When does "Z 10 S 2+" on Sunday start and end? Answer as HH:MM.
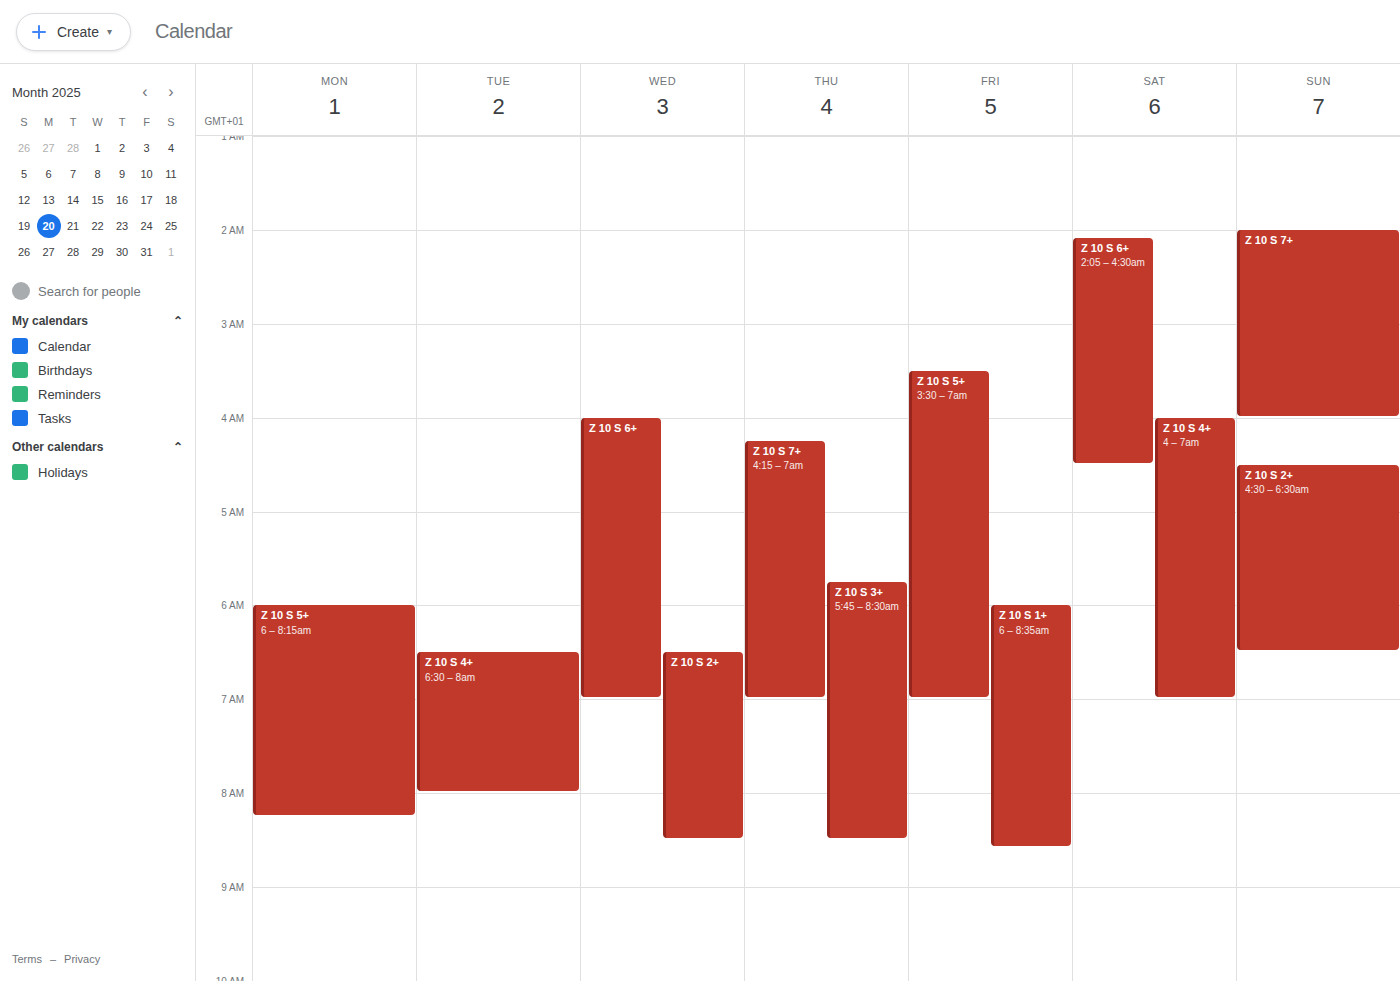
04:30 to 06:30